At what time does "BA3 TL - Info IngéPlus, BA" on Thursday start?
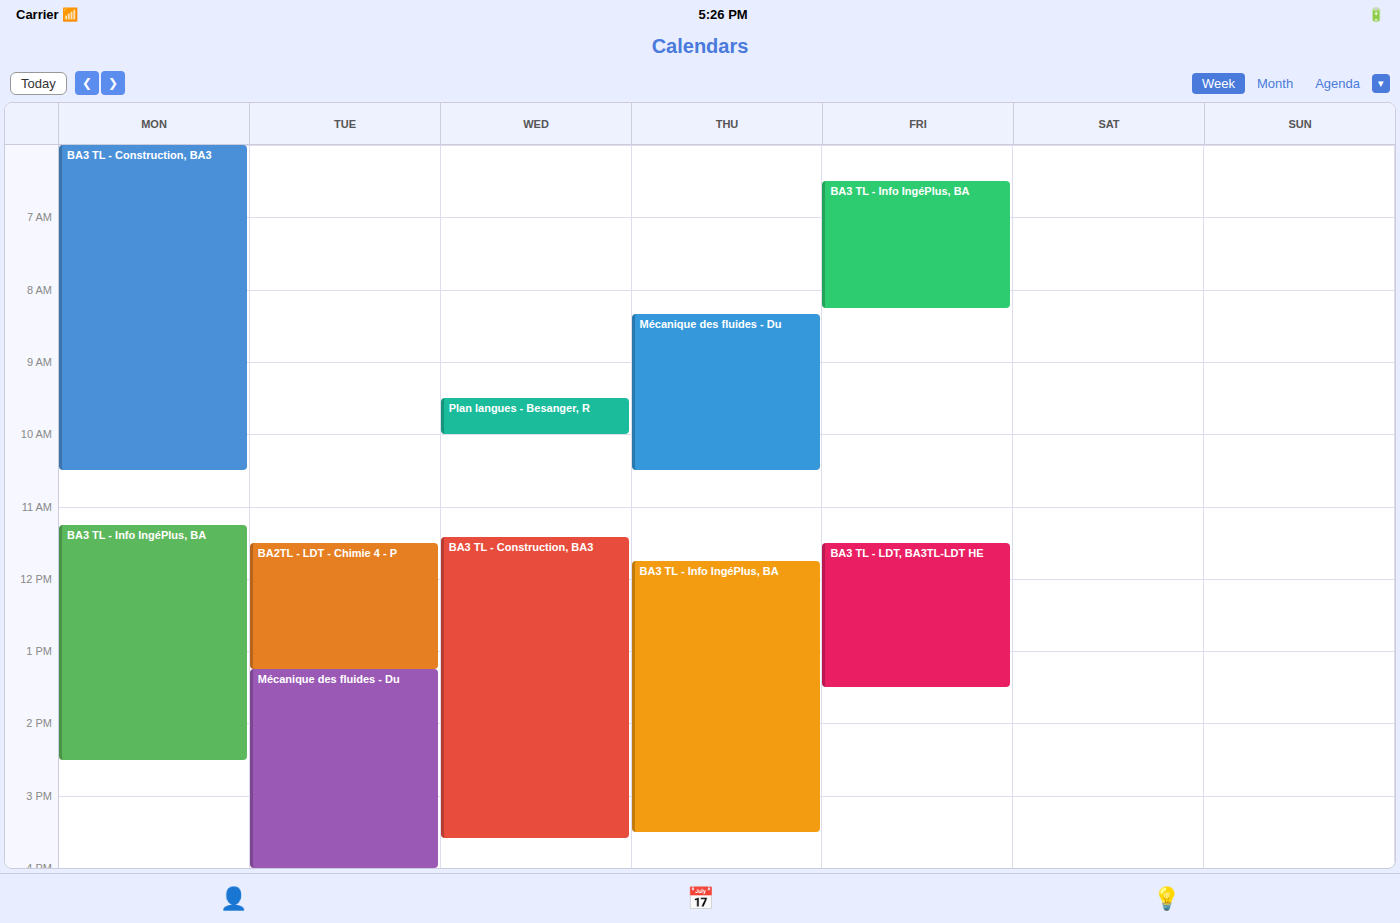
11:45 AM